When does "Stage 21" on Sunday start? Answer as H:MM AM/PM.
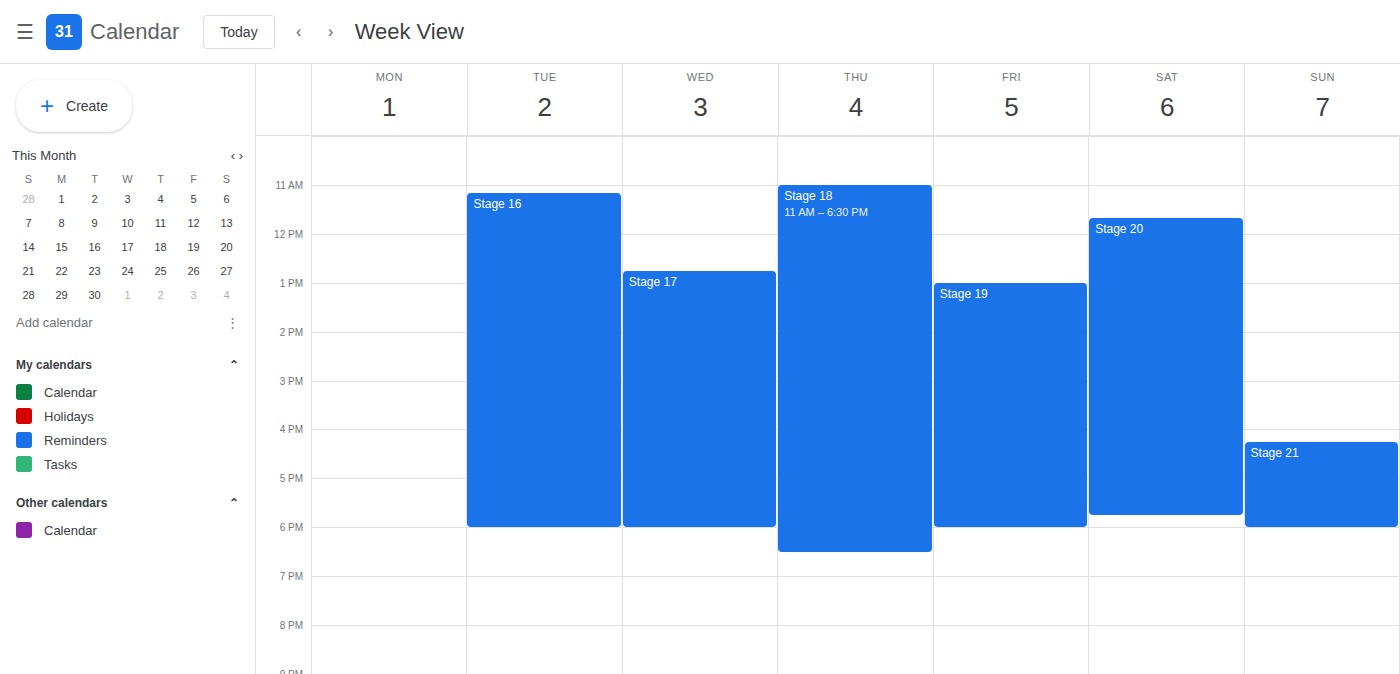
4:15 PM